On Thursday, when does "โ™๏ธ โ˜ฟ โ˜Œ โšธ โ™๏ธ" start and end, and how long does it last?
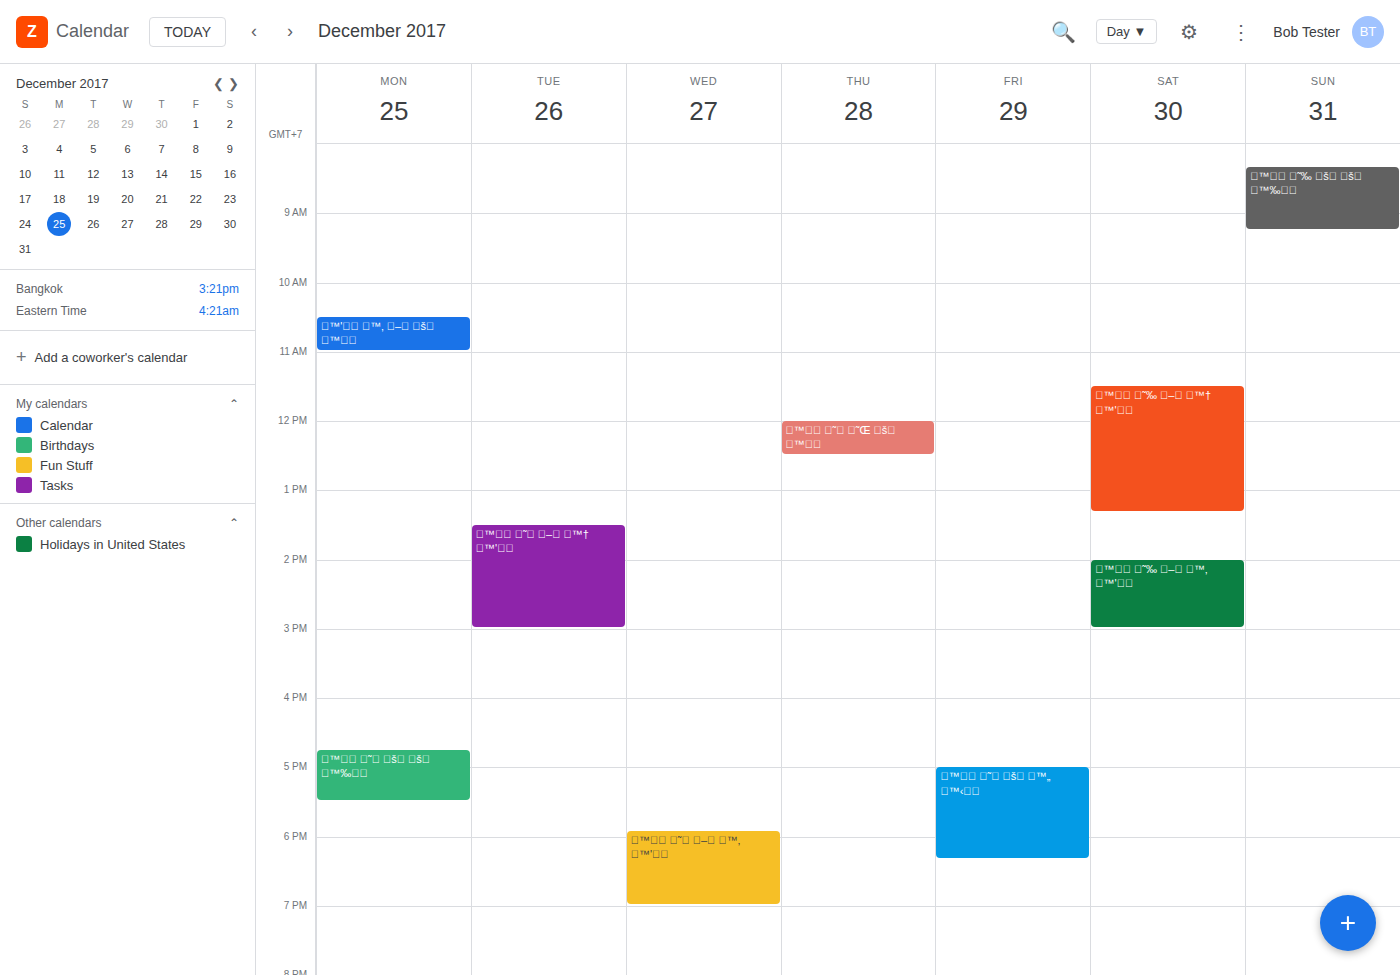
12:00 PM to 12:30 PM, 30 minutes